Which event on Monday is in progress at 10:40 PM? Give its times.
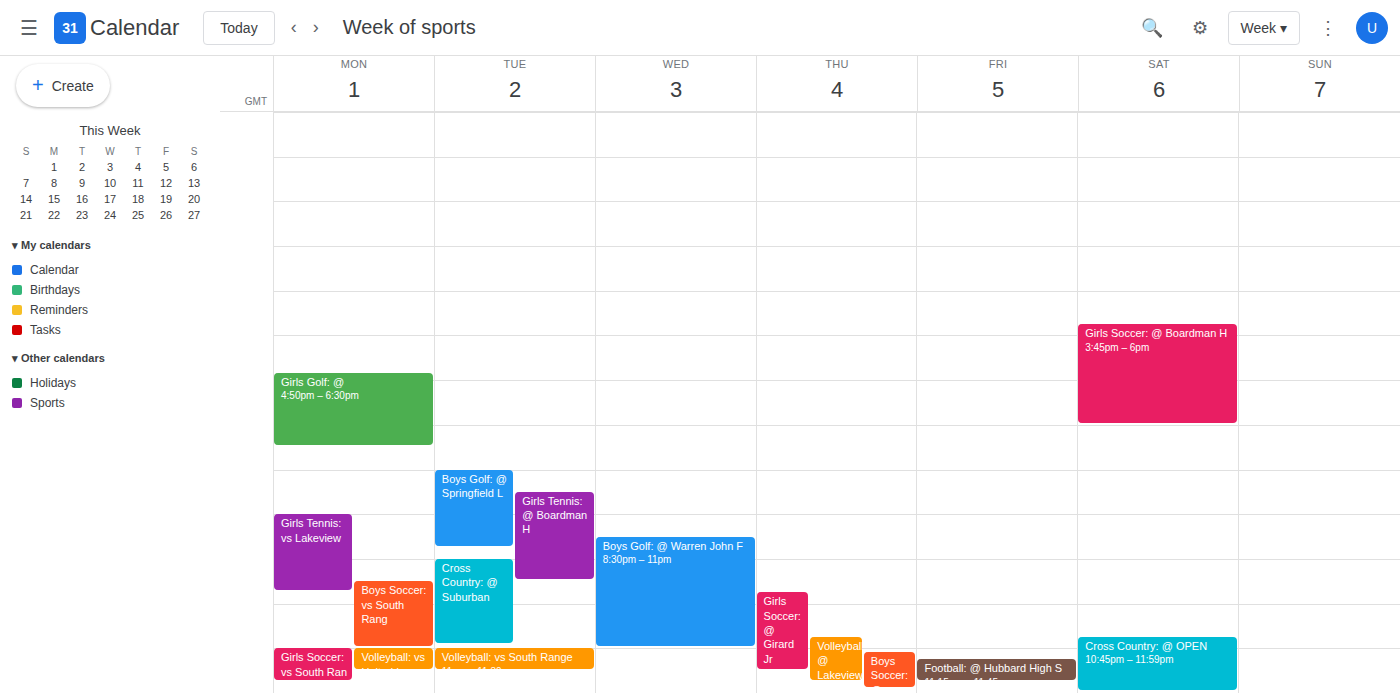
"Boys Soccer: vs South Rang", 9:30 PM to 11:00 PM